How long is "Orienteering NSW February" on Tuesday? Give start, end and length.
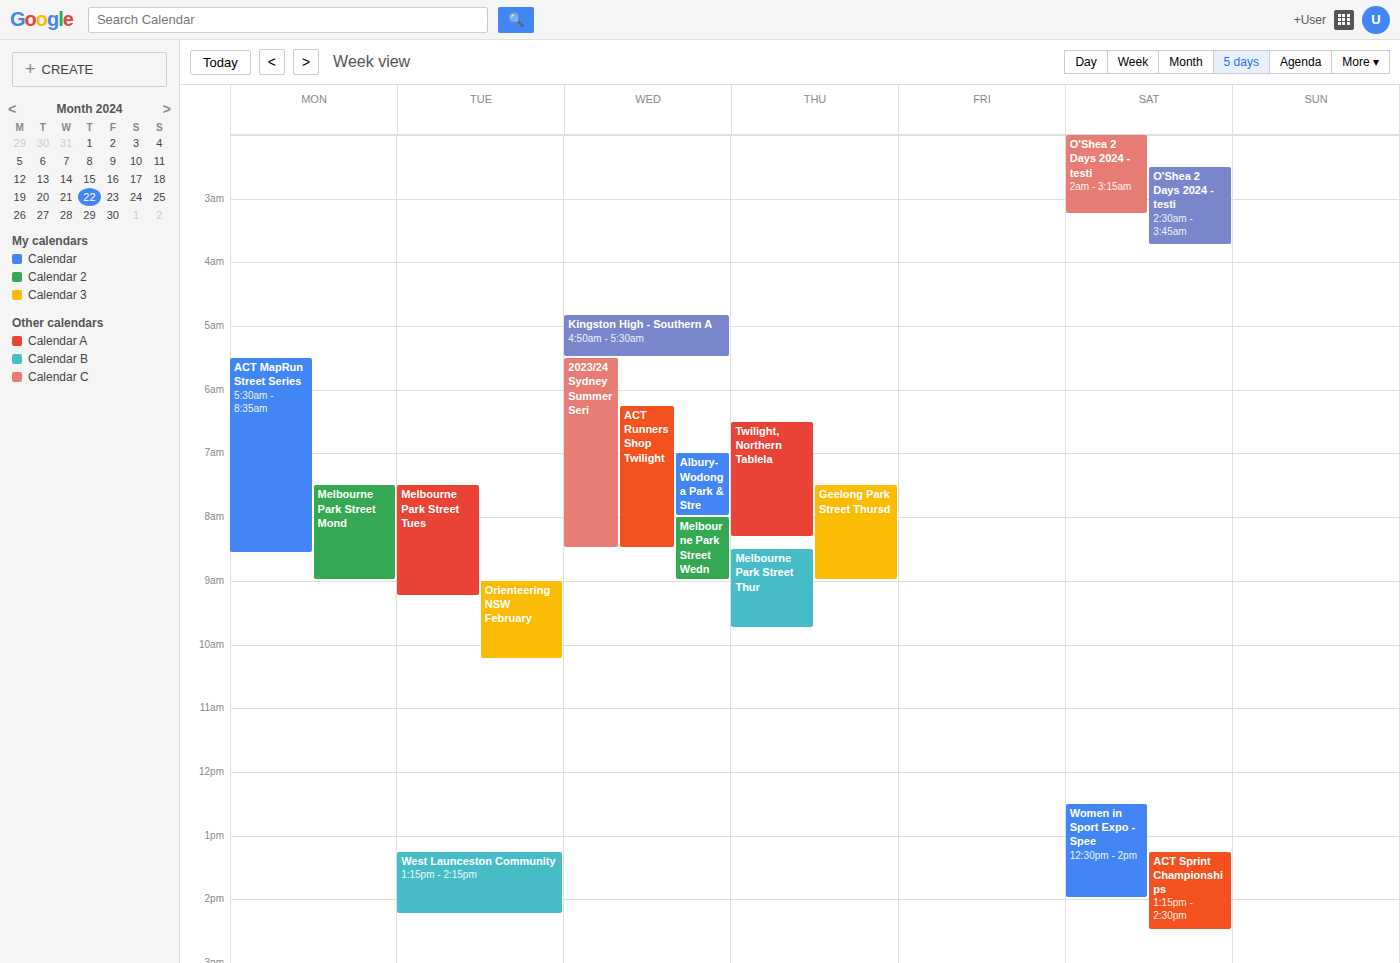
9:00 AM to 10:15 AM, 1 hour 15 minutes